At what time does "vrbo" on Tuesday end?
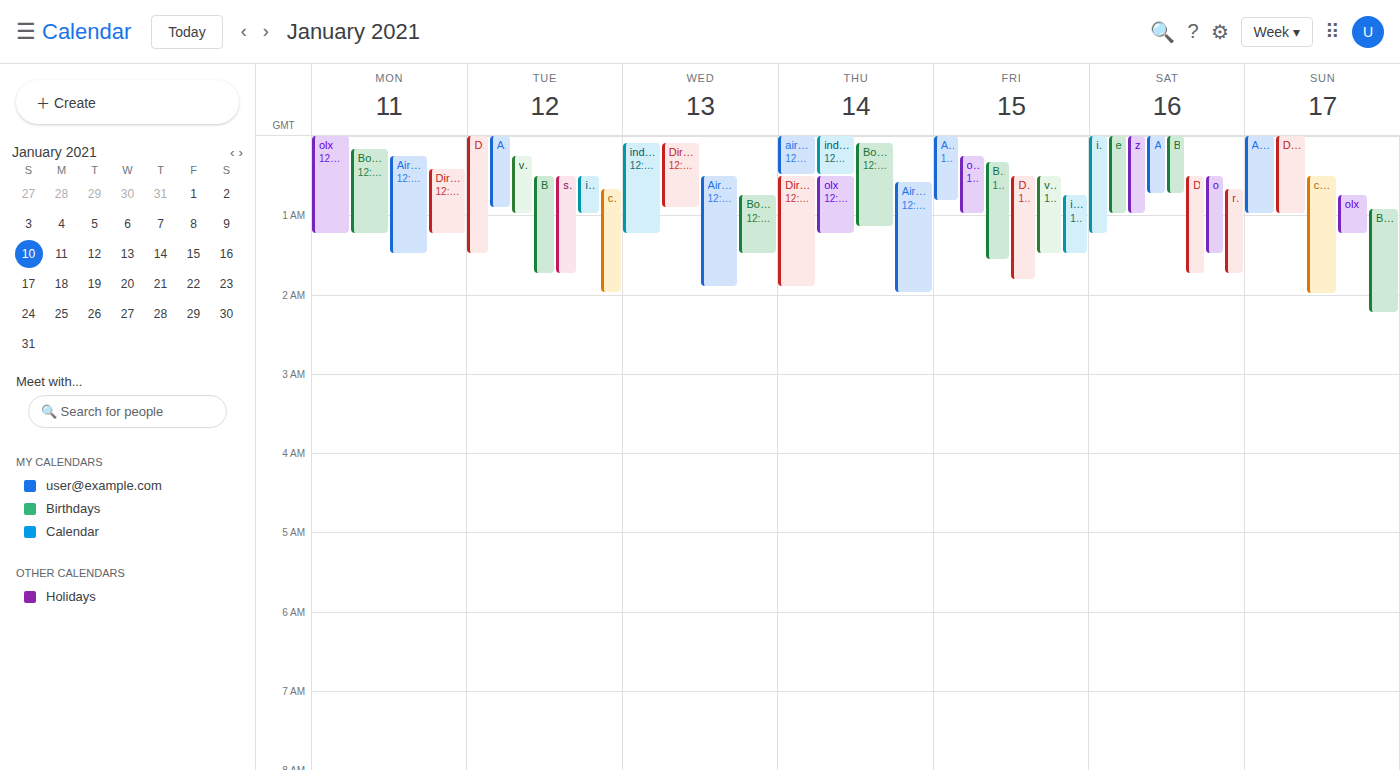
01:00